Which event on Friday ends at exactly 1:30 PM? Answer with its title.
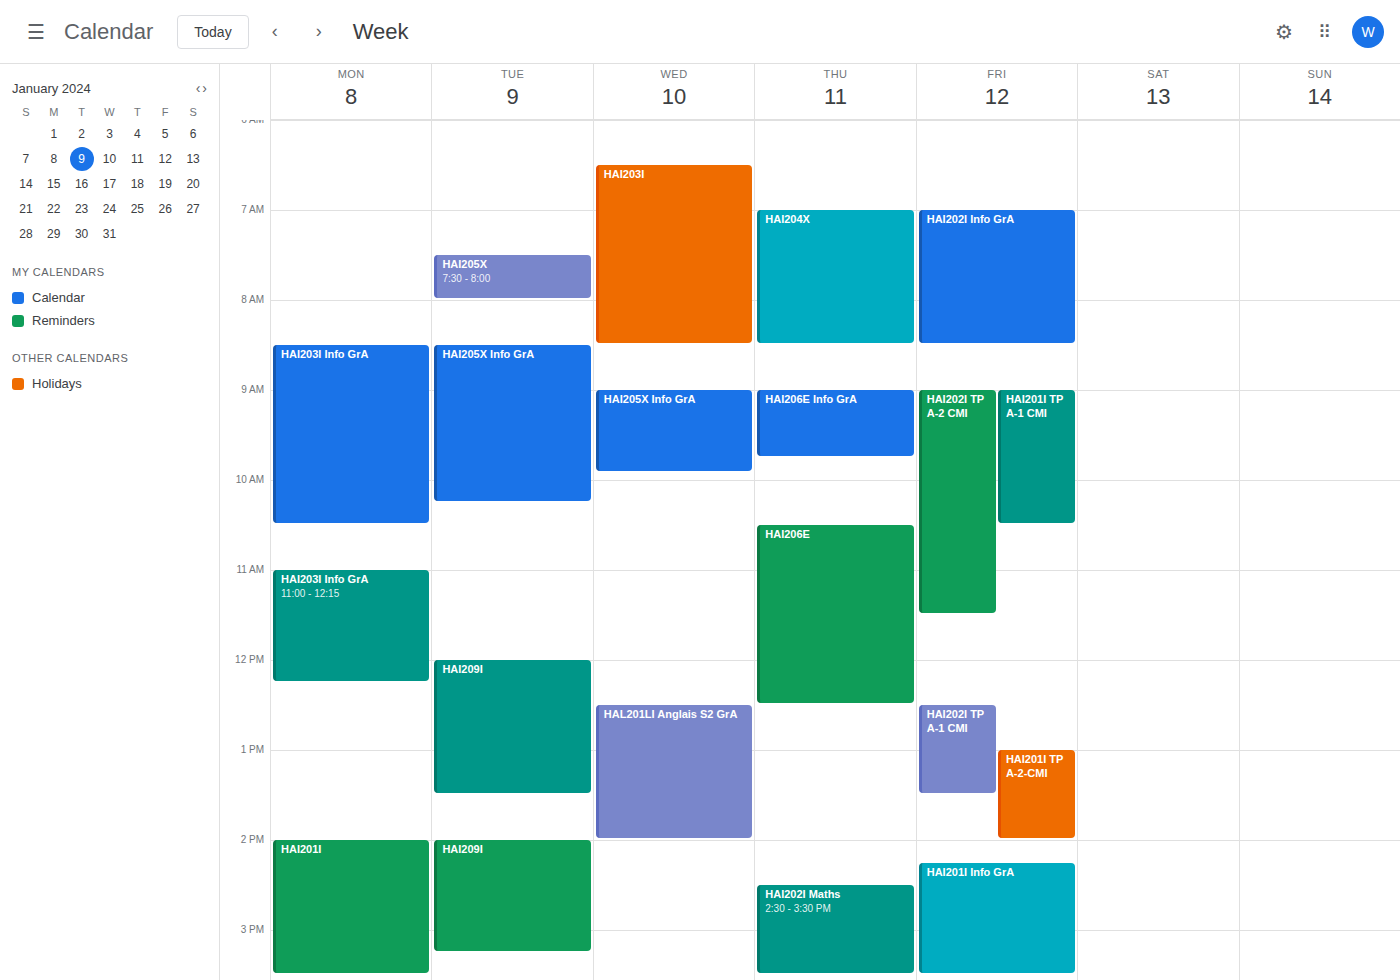
"HAI202I TP A-1 CMI"